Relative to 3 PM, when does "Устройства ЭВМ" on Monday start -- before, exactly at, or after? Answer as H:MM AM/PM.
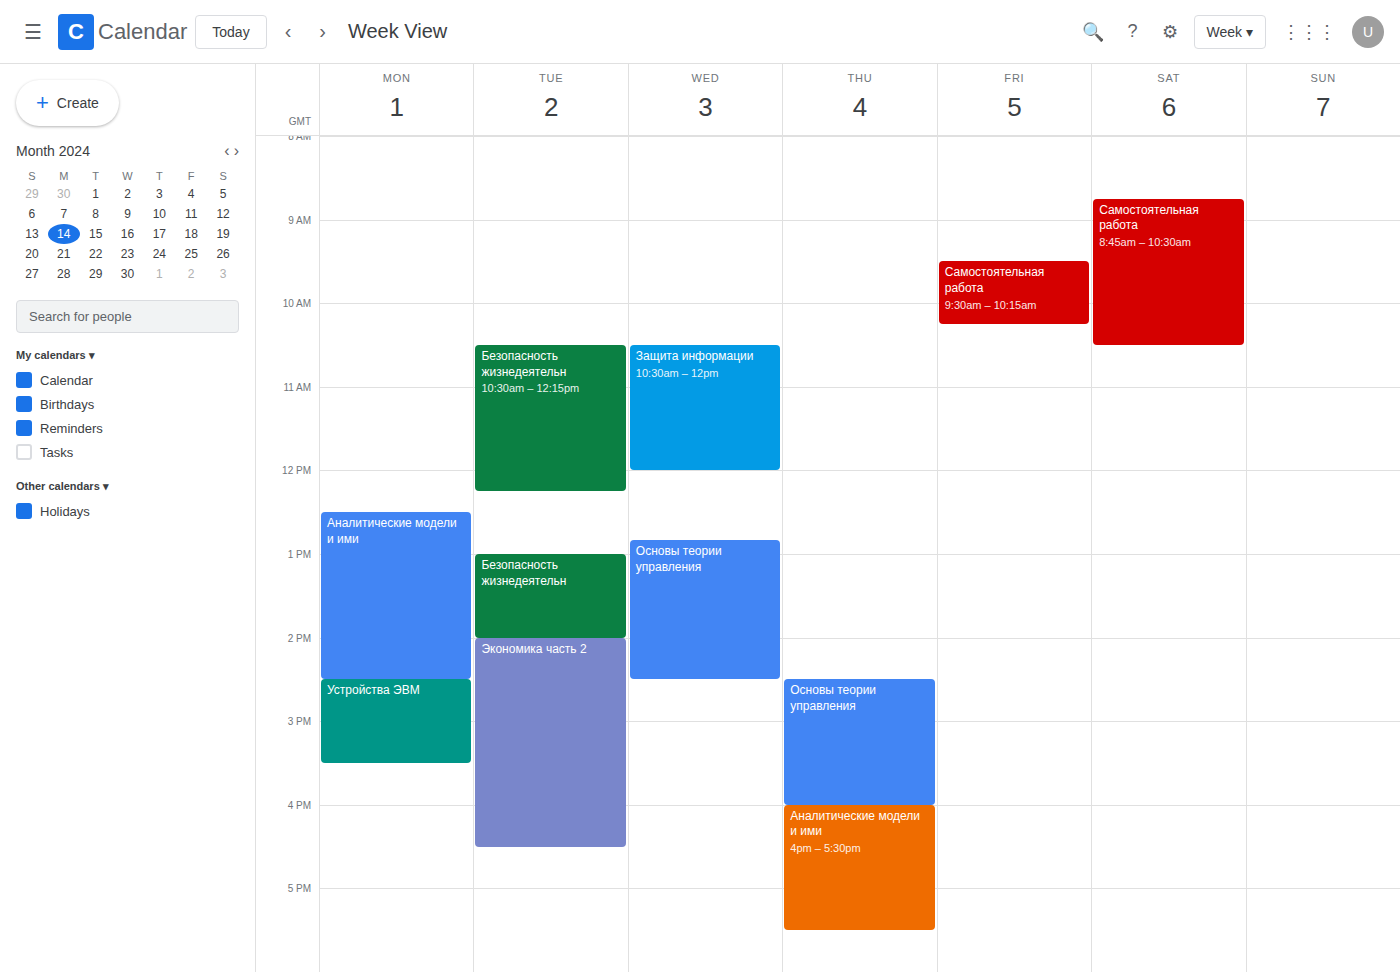
2:30 PM -- before 3 PM, 30 minutes above the 3 PM line.